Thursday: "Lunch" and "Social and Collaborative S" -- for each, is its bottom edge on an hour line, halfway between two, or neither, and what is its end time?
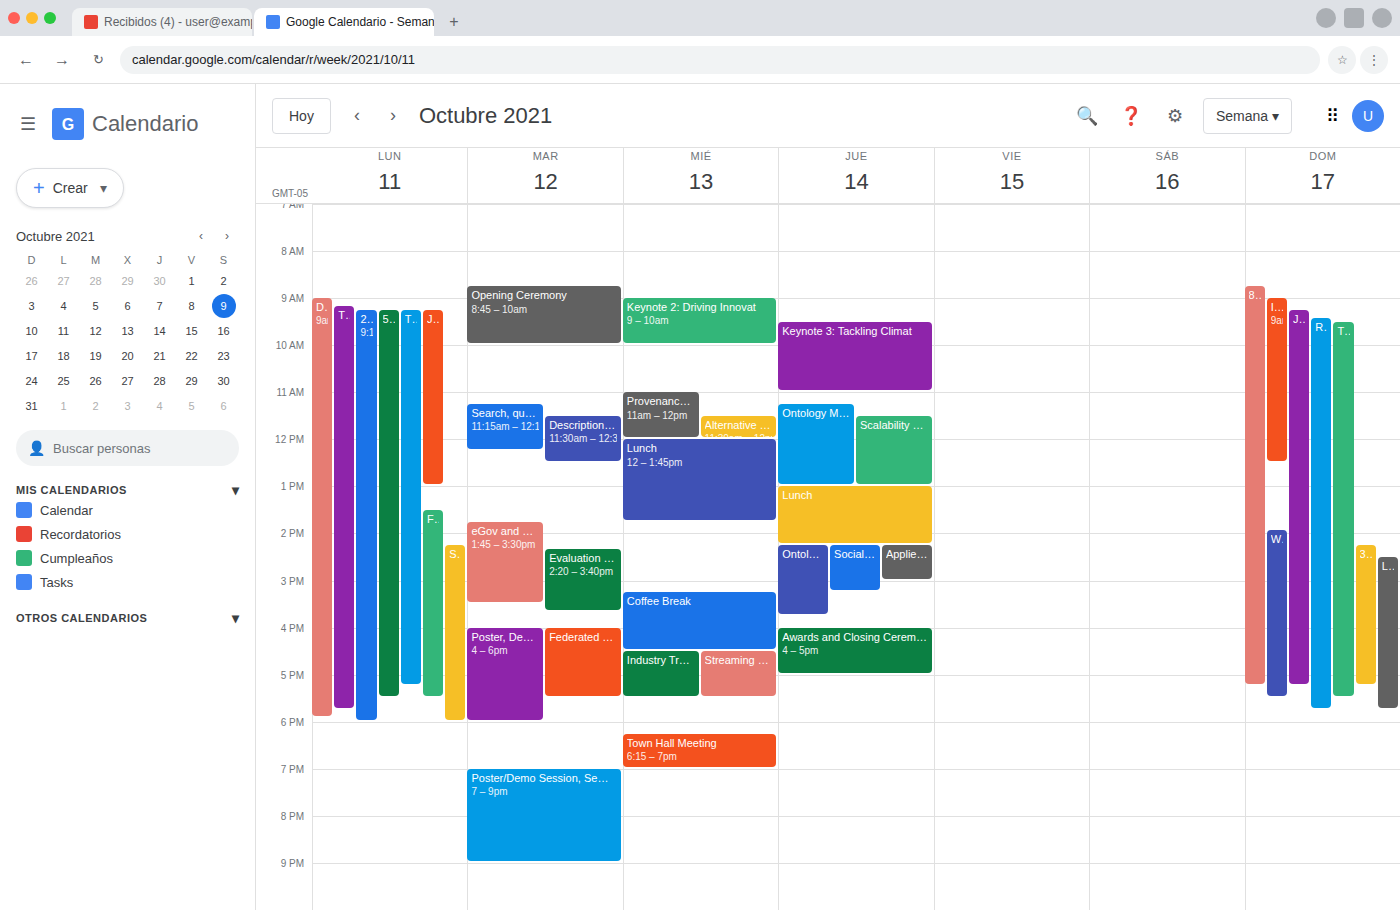
"Lunch": 2:15 PM, neither: a quarter of the way from the 2 PM line to the 3 PM line. "Social and Collaborative S": 3:15 PM, neither: a quarter of the way from the 3 PM line to the 4 PM line.